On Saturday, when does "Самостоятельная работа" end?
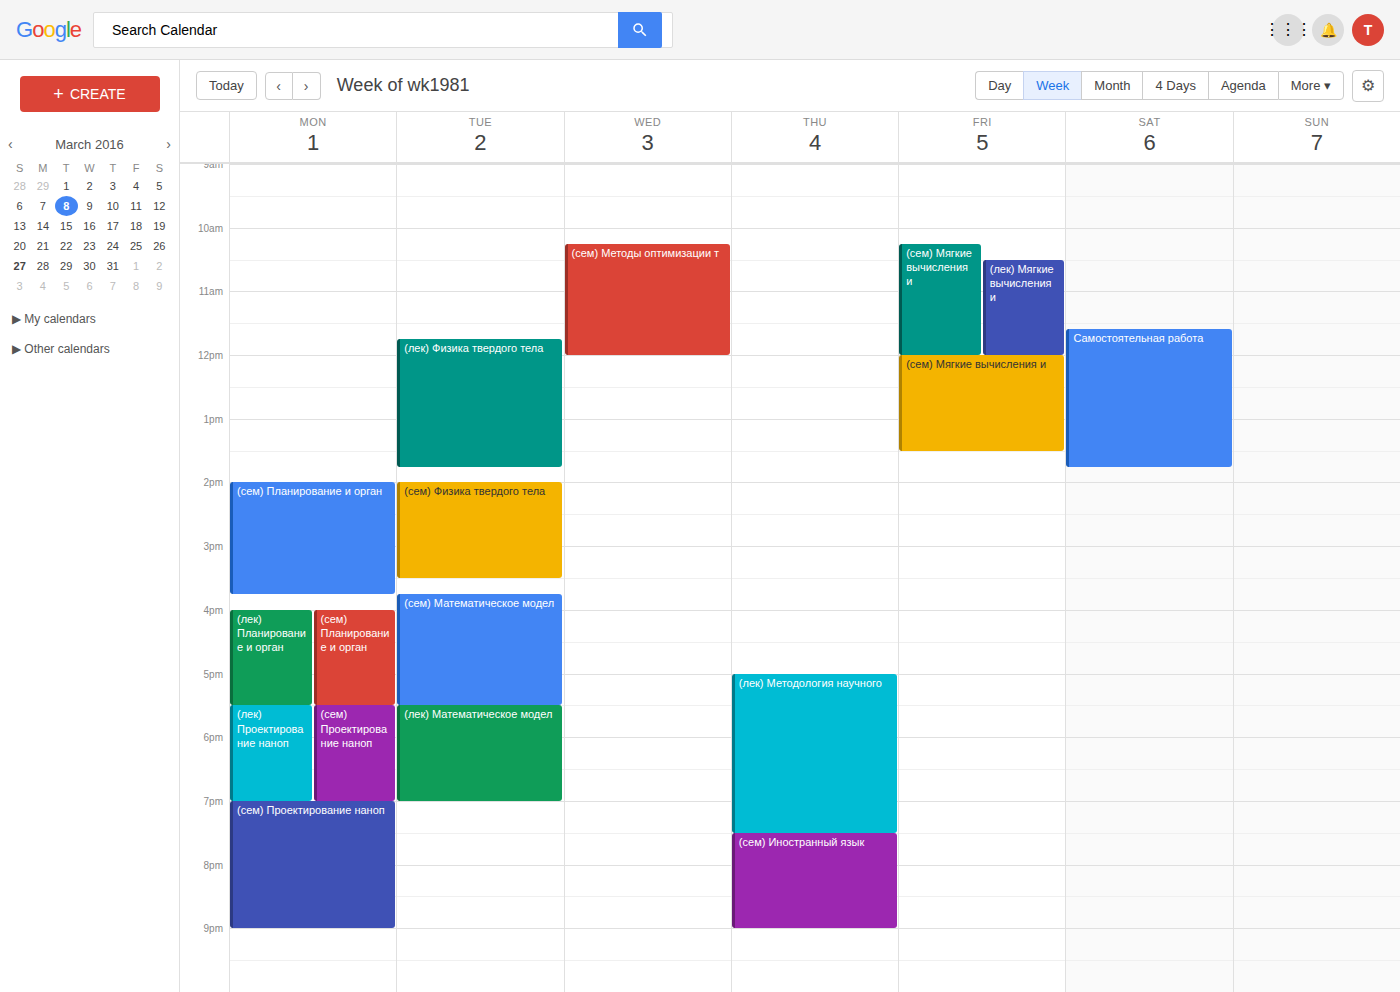
13:45